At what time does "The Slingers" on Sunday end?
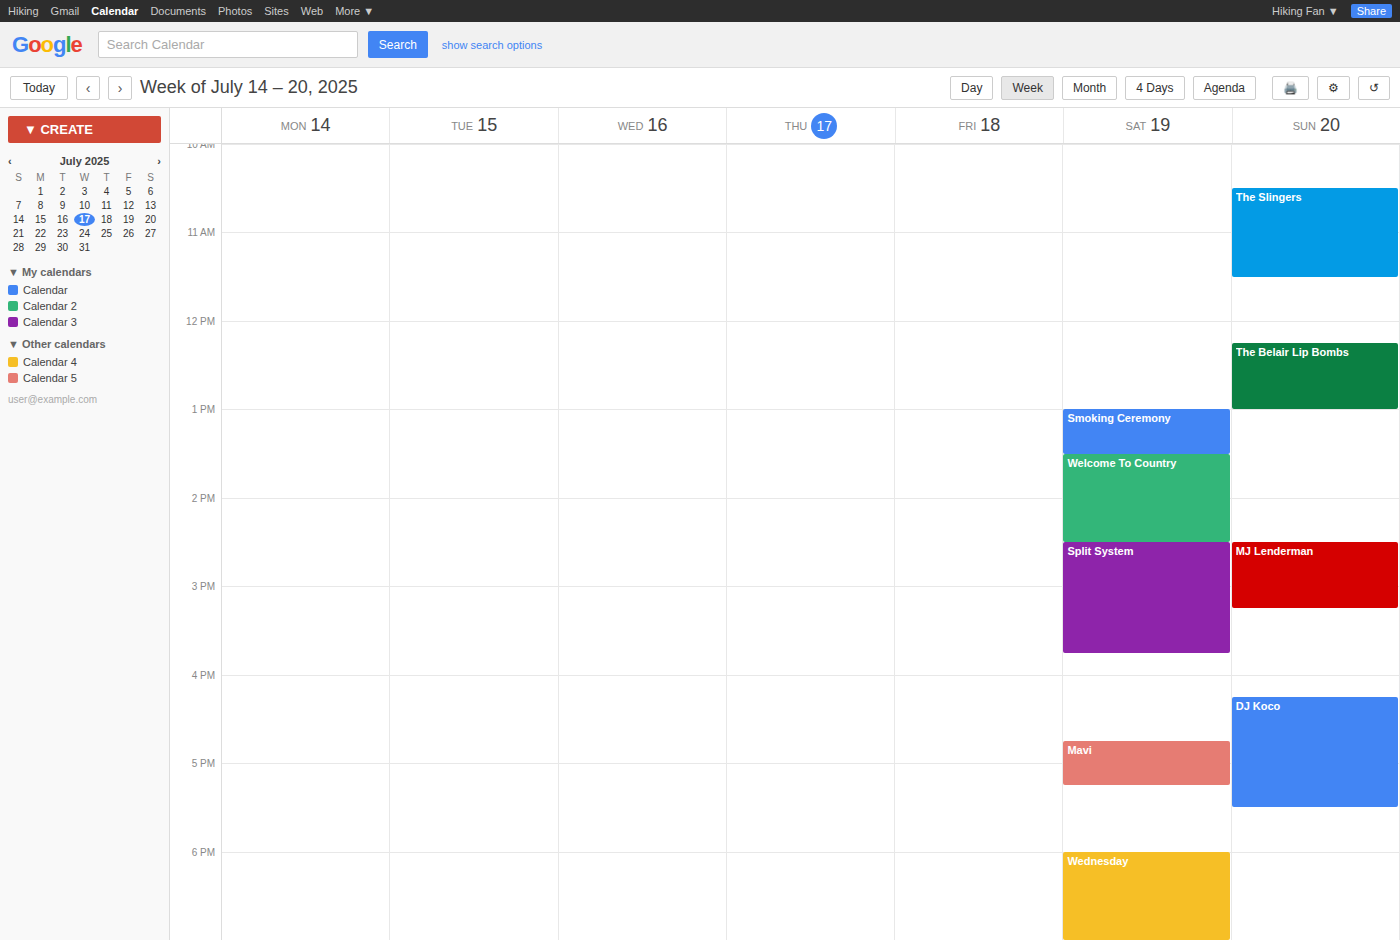
11:30 AM